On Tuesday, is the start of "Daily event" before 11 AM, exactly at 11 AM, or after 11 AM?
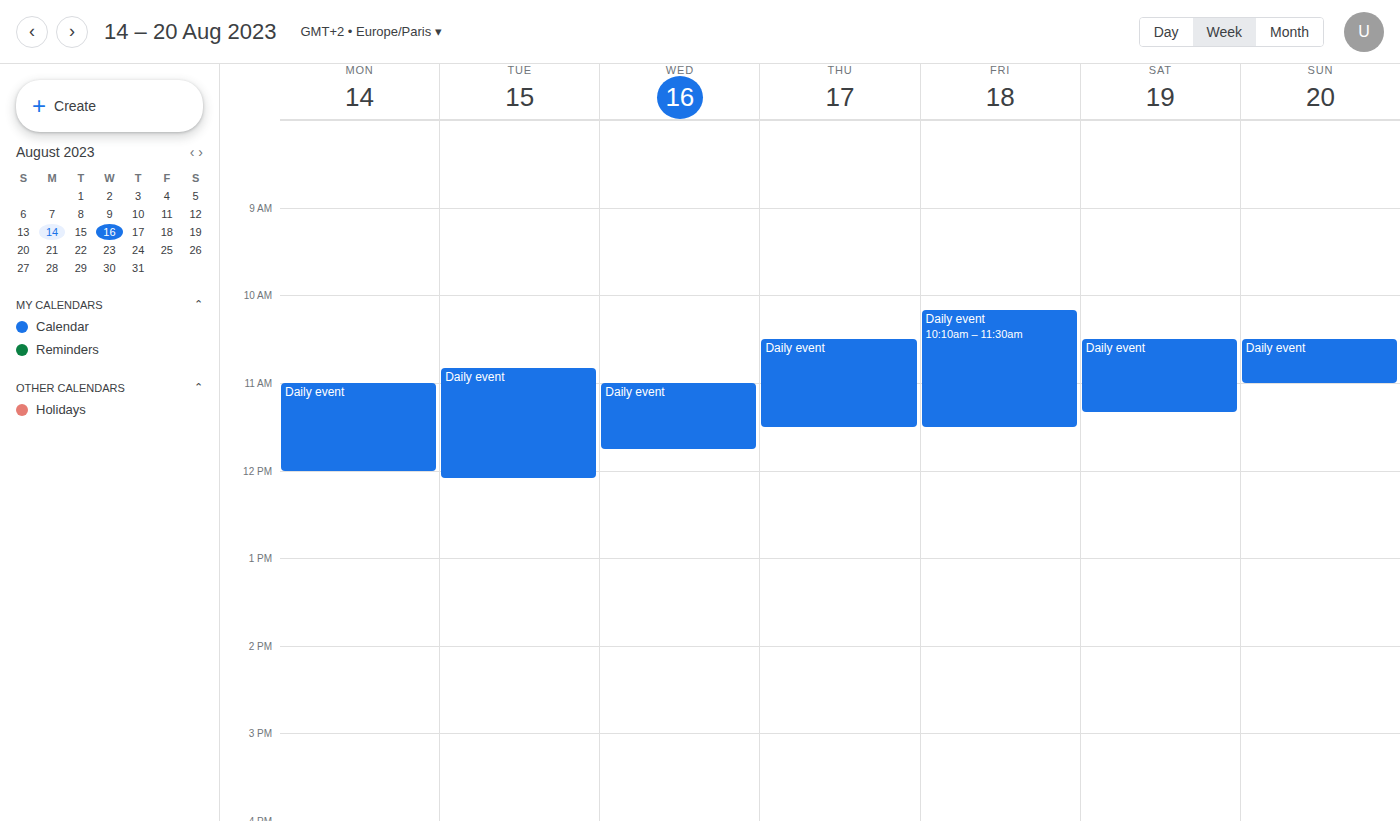
10:50 AM -- before 11 AM, 10 minutes above the 11 AM line.